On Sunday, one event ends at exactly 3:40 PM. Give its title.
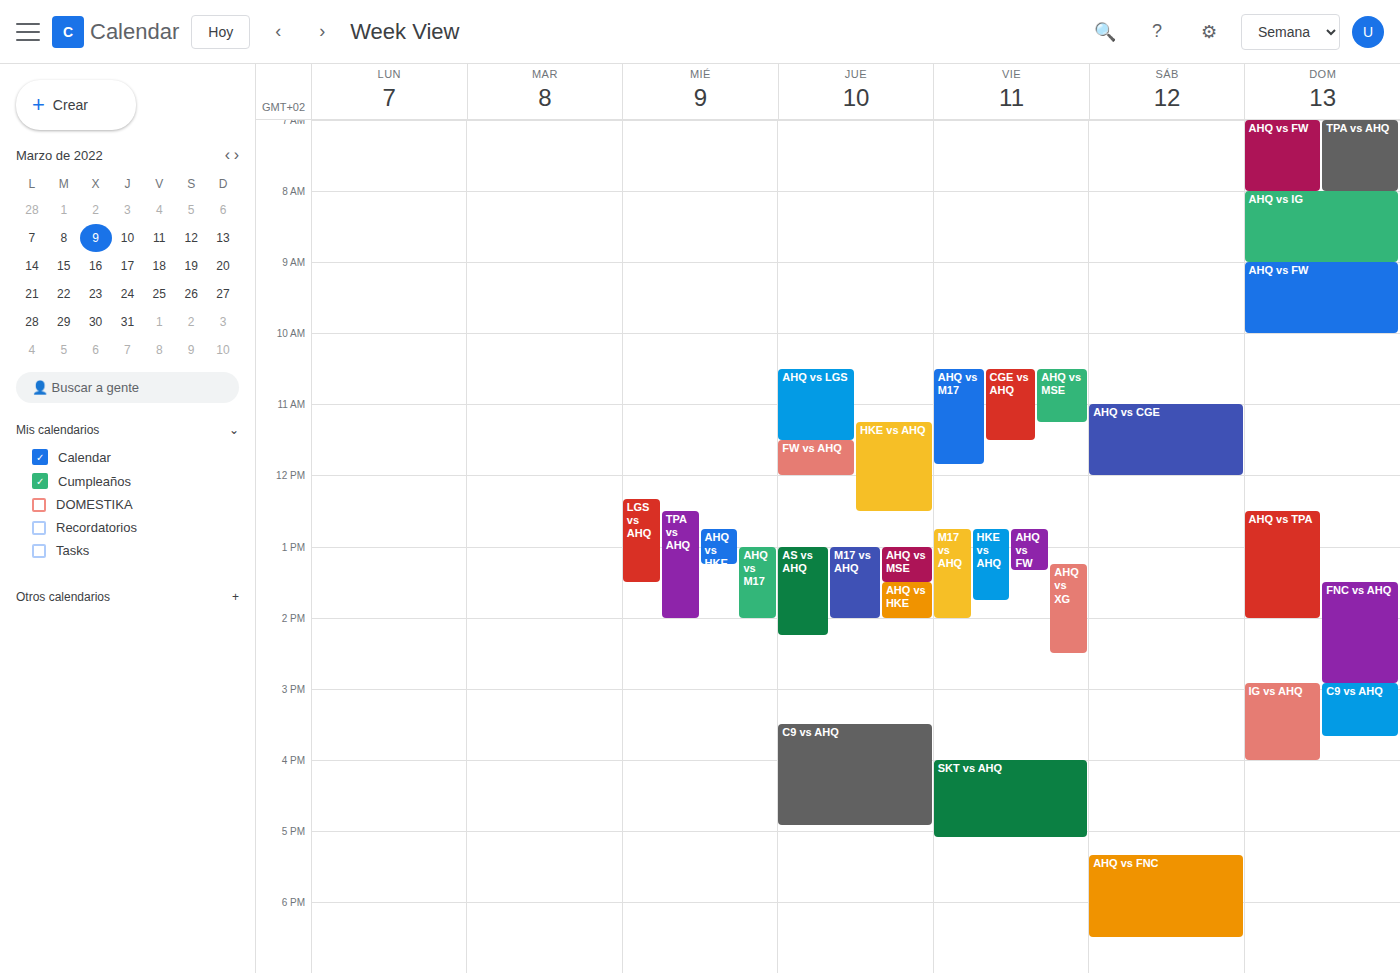
"C9 vs AHQ"